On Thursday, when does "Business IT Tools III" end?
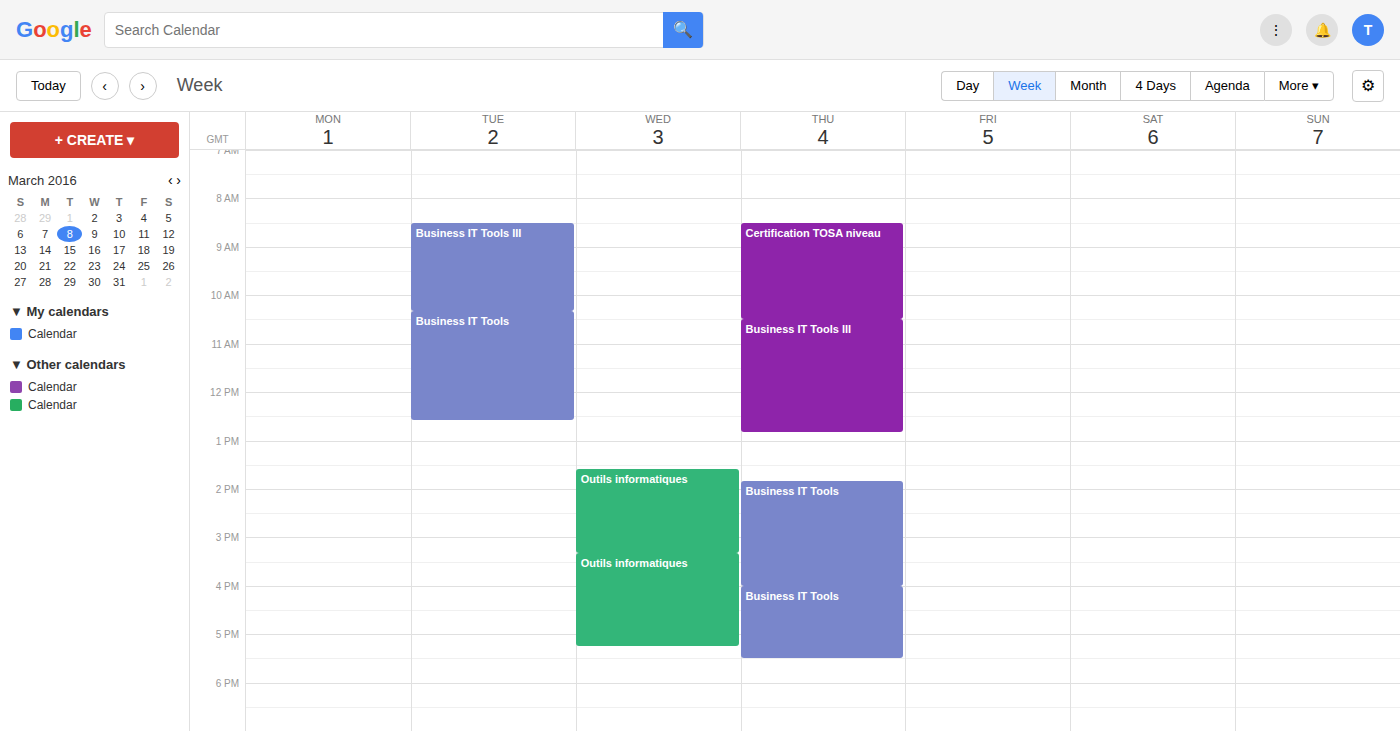
12:50 PM